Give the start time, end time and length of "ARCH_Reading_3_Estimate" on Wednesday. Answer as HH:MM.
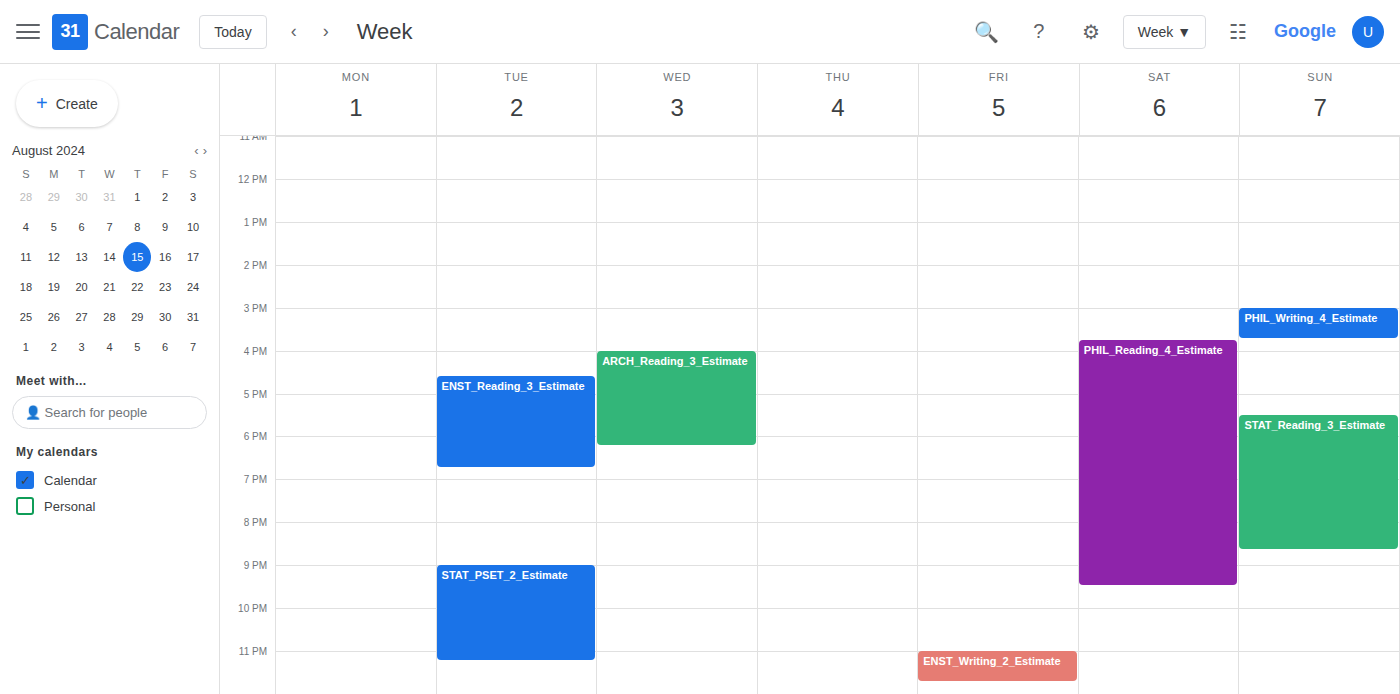
16:00 to 18:15, 2 hours 15 minutes